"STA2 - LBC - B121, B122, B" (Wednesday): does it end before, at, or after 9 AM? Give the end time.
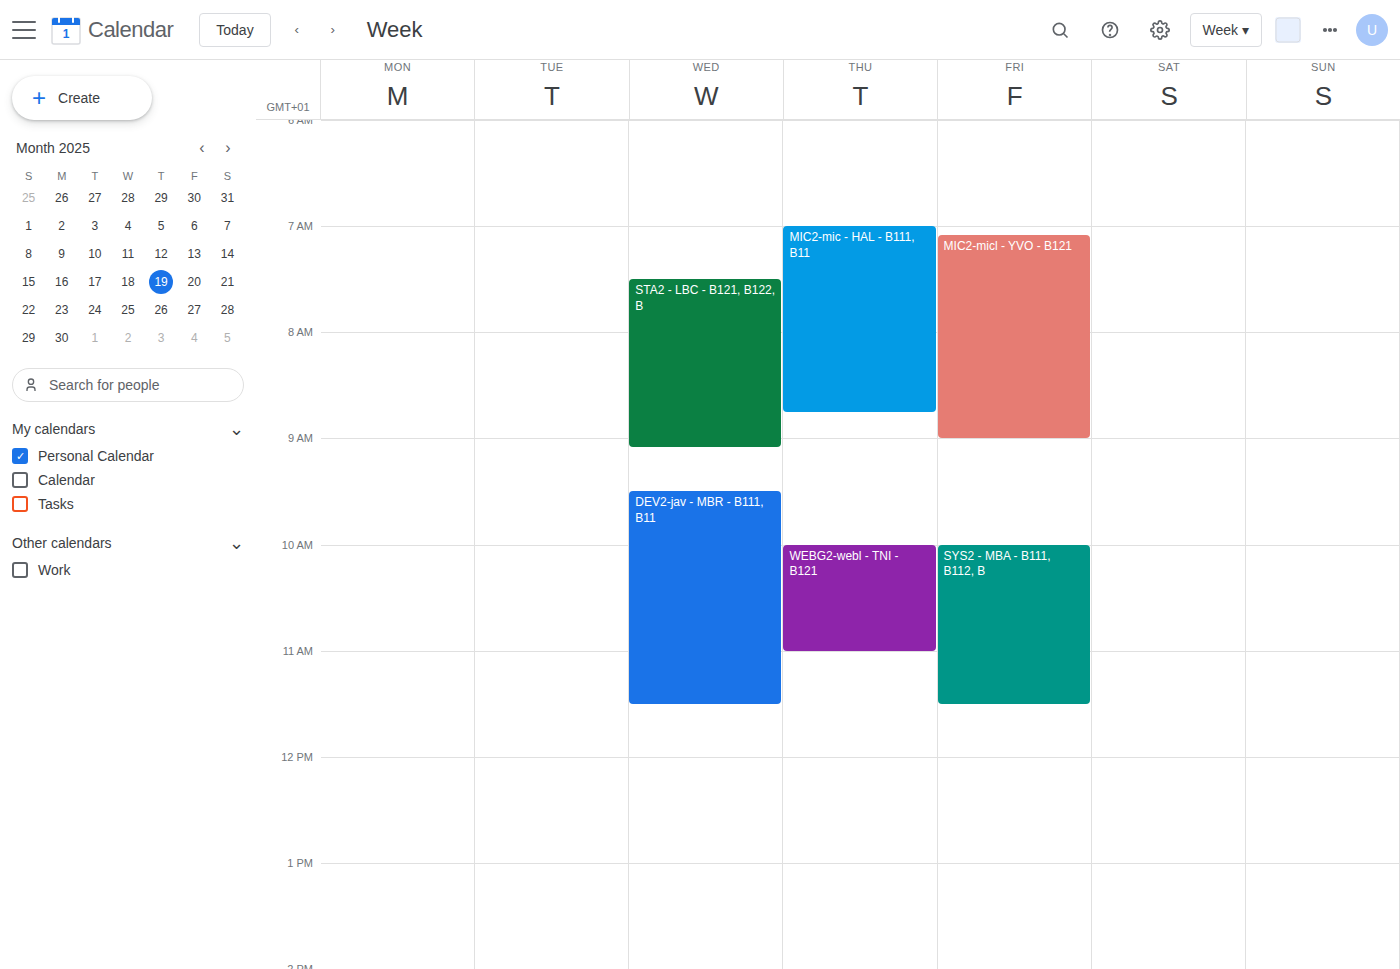
9:05 AM -- after 9 AM, 5 minutes below the 9 AM line.